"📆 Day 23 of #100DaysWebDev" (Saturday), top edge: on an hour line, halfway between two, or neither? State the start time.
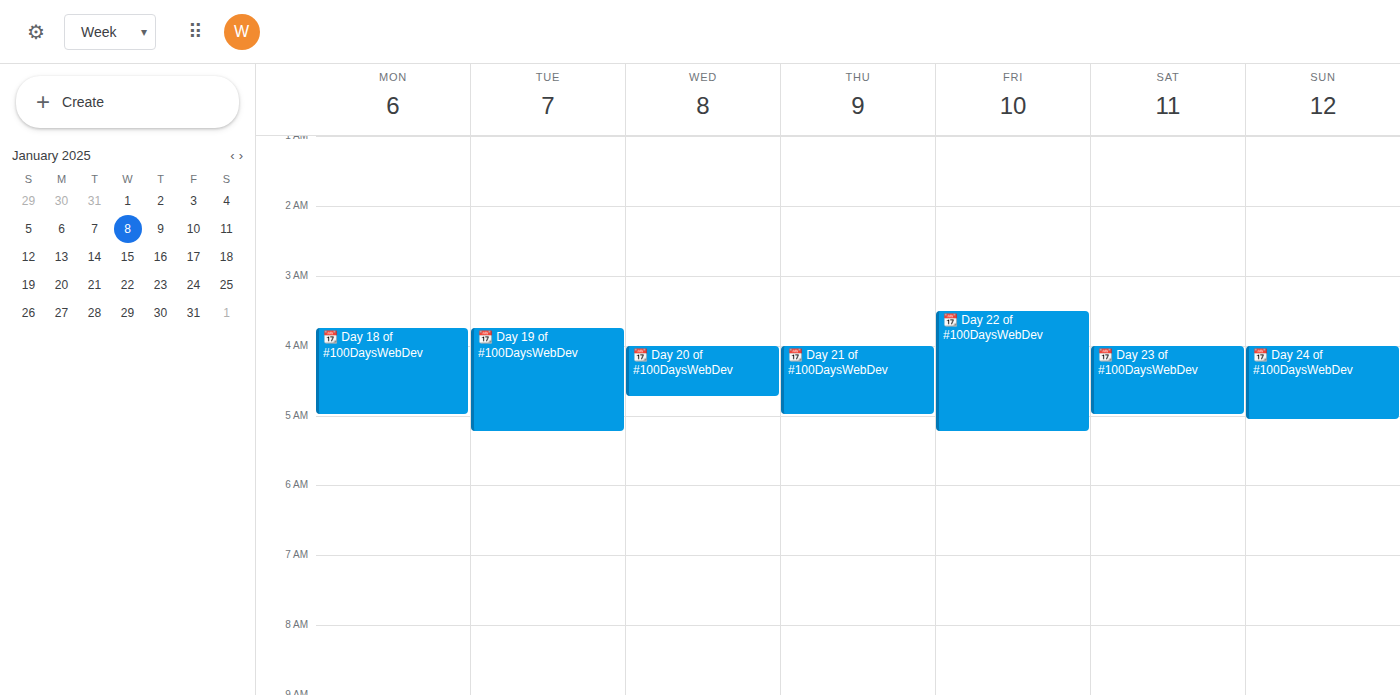
04:00 -- exactly on the 04:00 line.